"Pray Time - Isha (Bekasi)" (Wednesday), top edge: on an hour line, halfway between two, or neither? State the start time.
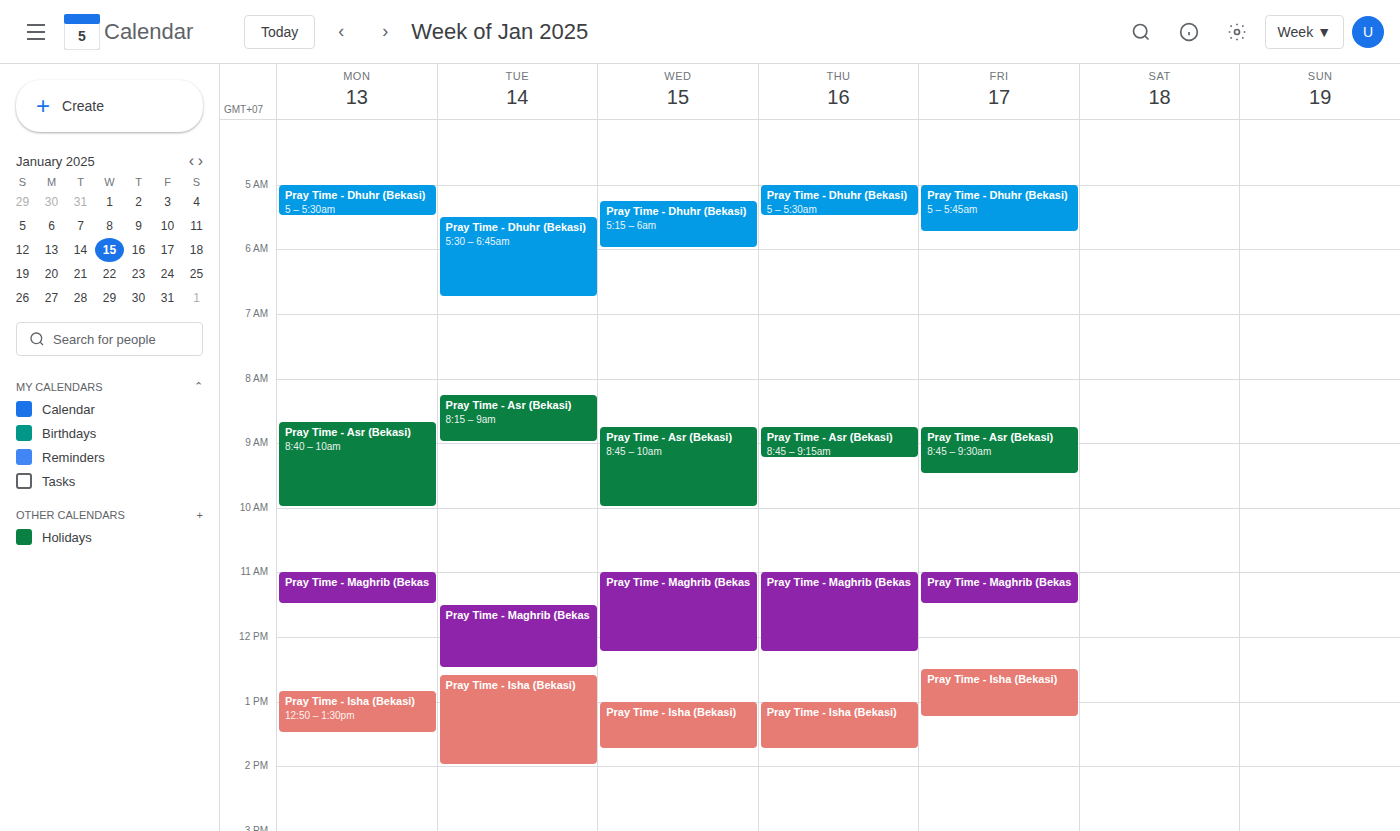
1:00 PM -- exactly on the 1 PM line.